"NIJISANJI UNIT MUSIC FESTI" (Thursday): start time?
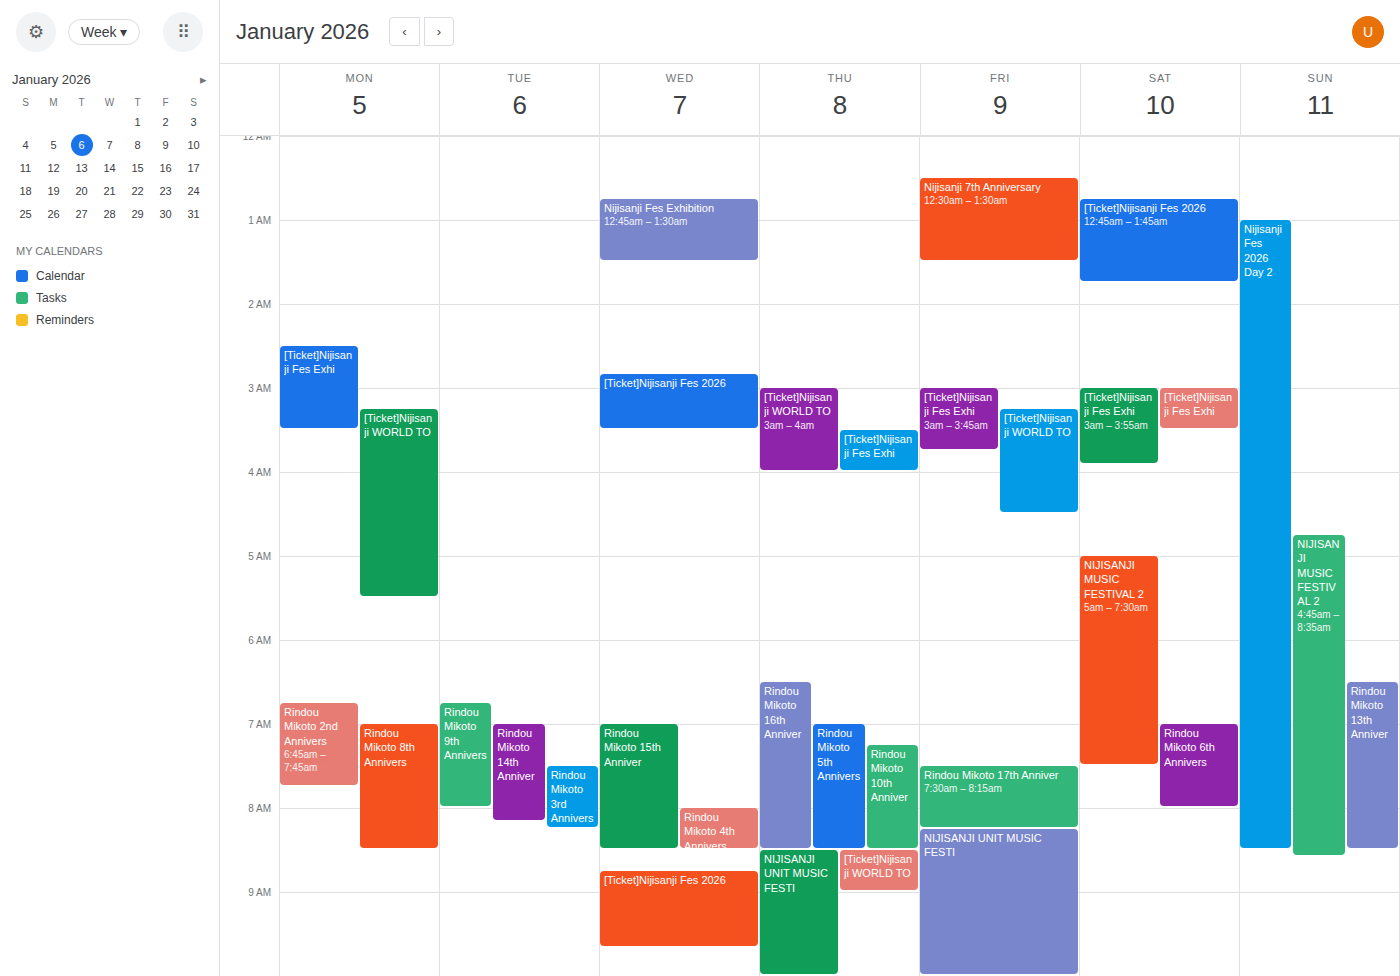
8:30 AM